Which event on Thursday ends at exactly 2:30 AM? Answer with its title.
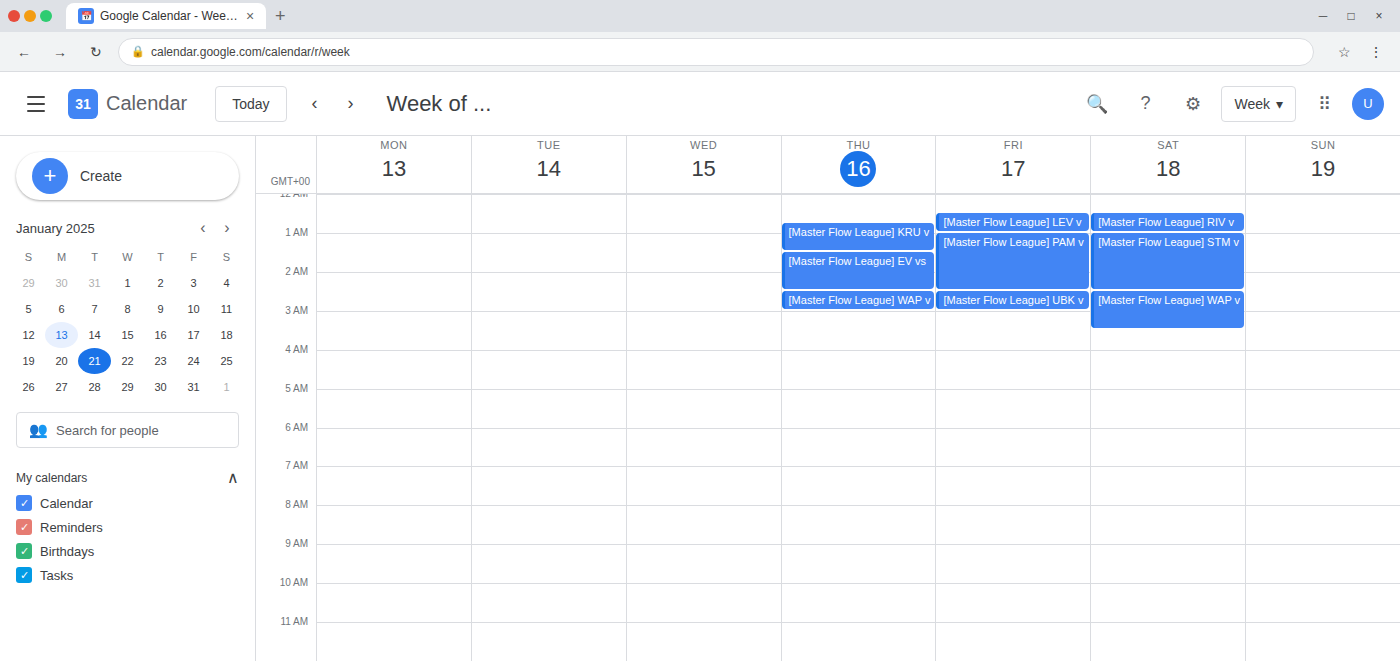
"[Master Flow League] EV vs"